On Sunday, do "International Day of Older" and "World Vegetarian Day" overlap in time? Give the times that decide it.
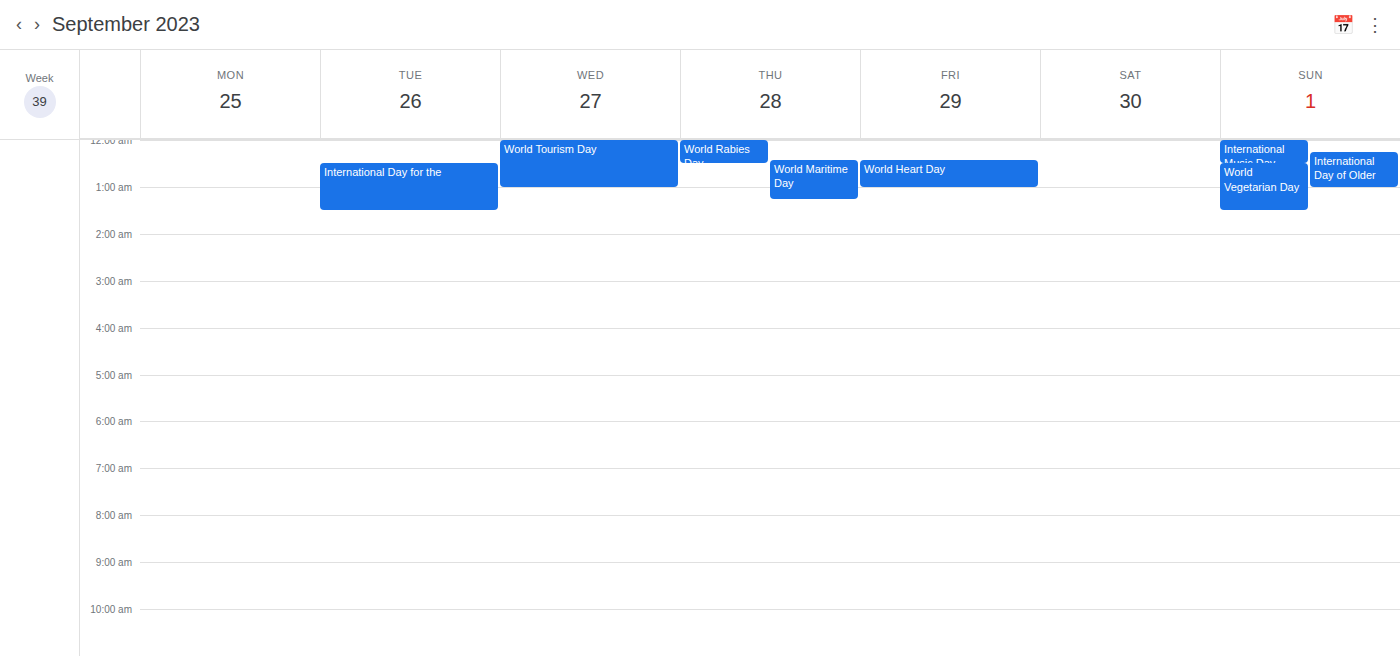
"World Vegetarian Day" starts at 12:30 AM, before "International Day of Older" ends at 1:00 AM -- they overlap.